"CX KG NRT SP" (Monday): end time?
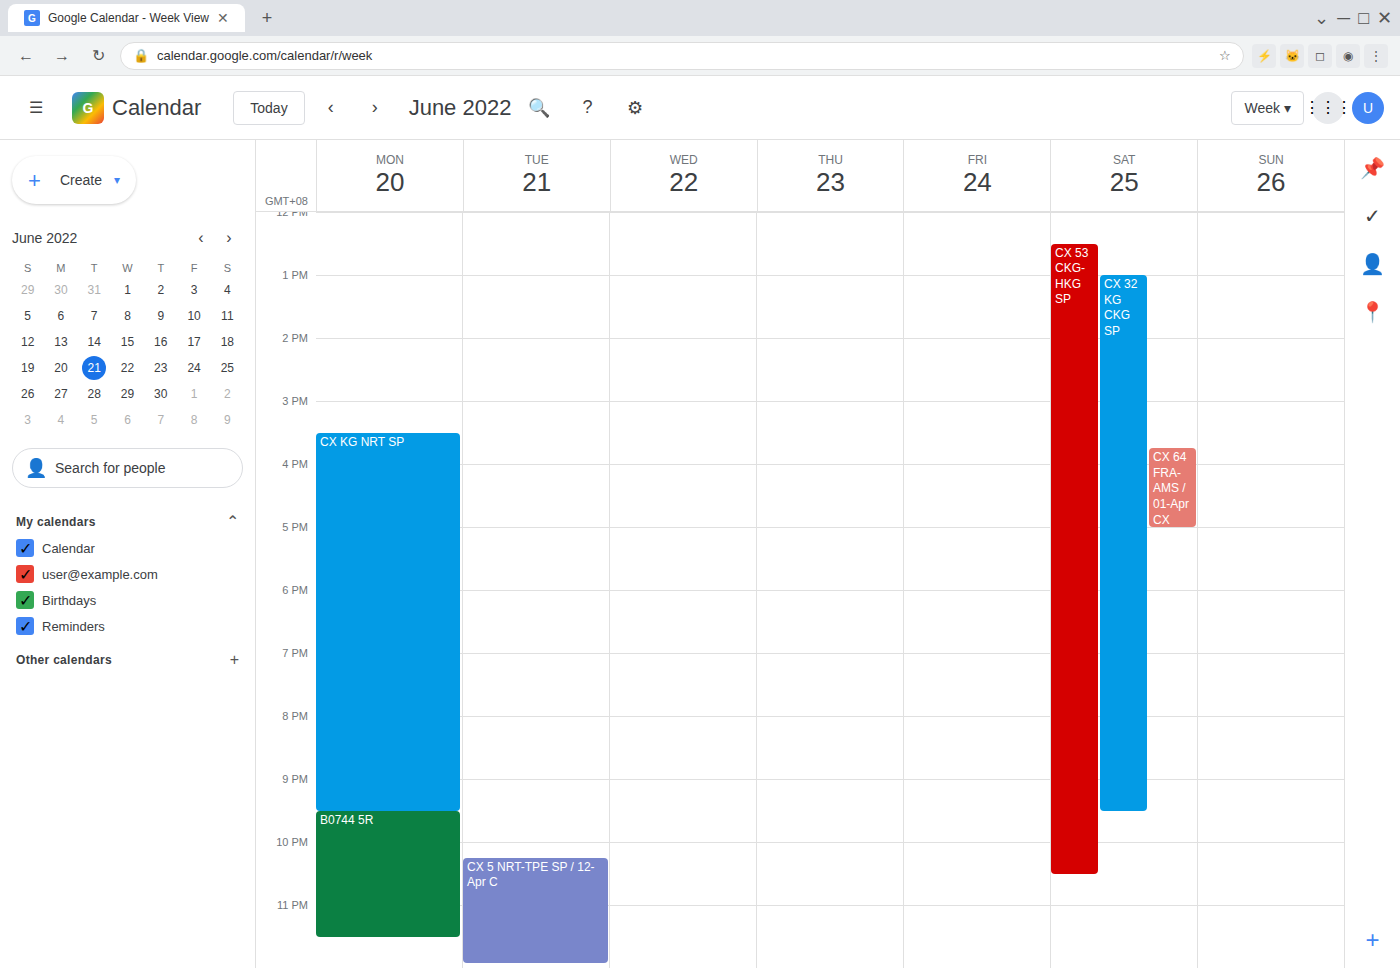
9:30 PM